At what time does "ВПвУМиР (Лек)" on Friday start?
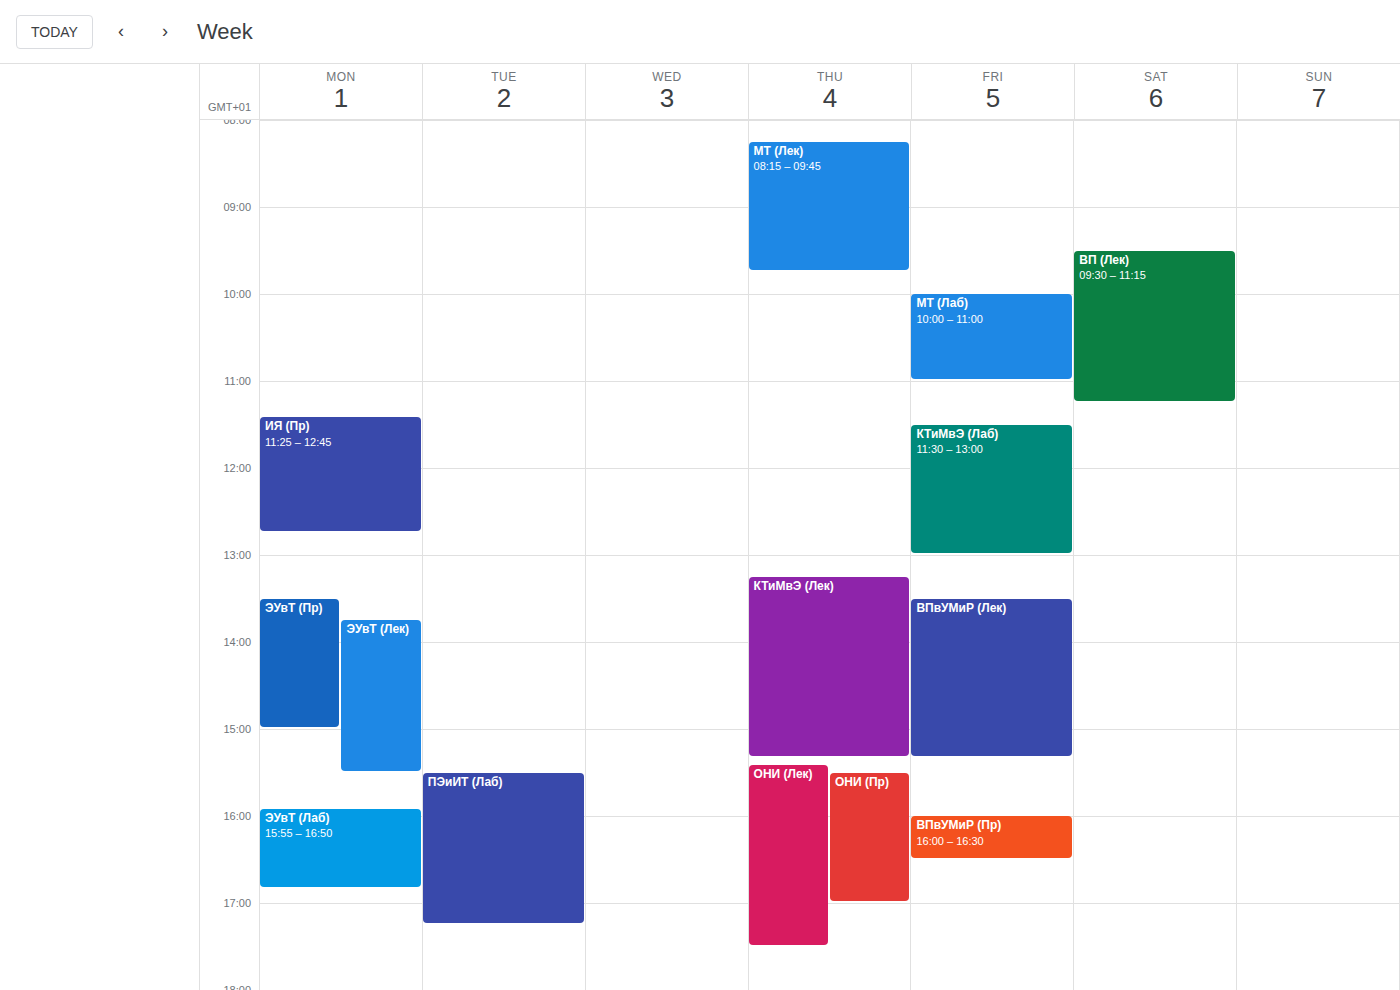
1:30 PM